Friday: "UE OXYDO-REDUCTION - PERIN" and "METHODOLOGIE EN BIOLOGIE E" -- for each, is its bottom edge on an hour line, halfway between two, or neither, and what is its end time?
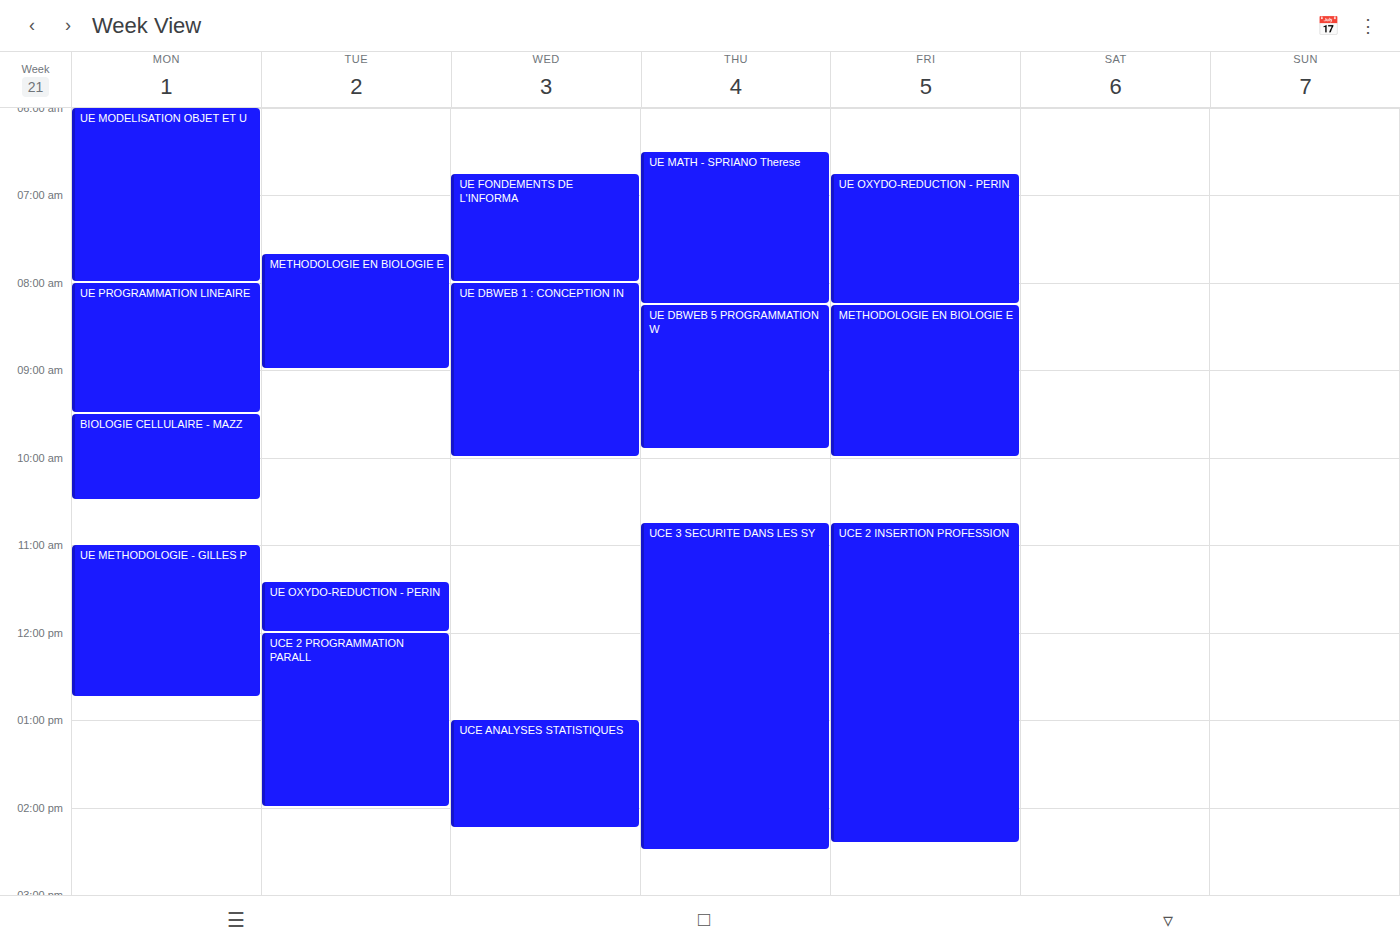
"UE OXYDO-REDUCTION - PERIN": 8:15 AM, neither: a quarter of the way from the 8 AM line to the 9 AM line. "METHODOLOGIE EN BIOLOGIE E": 10:00 AM, exactly on the 10 AM line.